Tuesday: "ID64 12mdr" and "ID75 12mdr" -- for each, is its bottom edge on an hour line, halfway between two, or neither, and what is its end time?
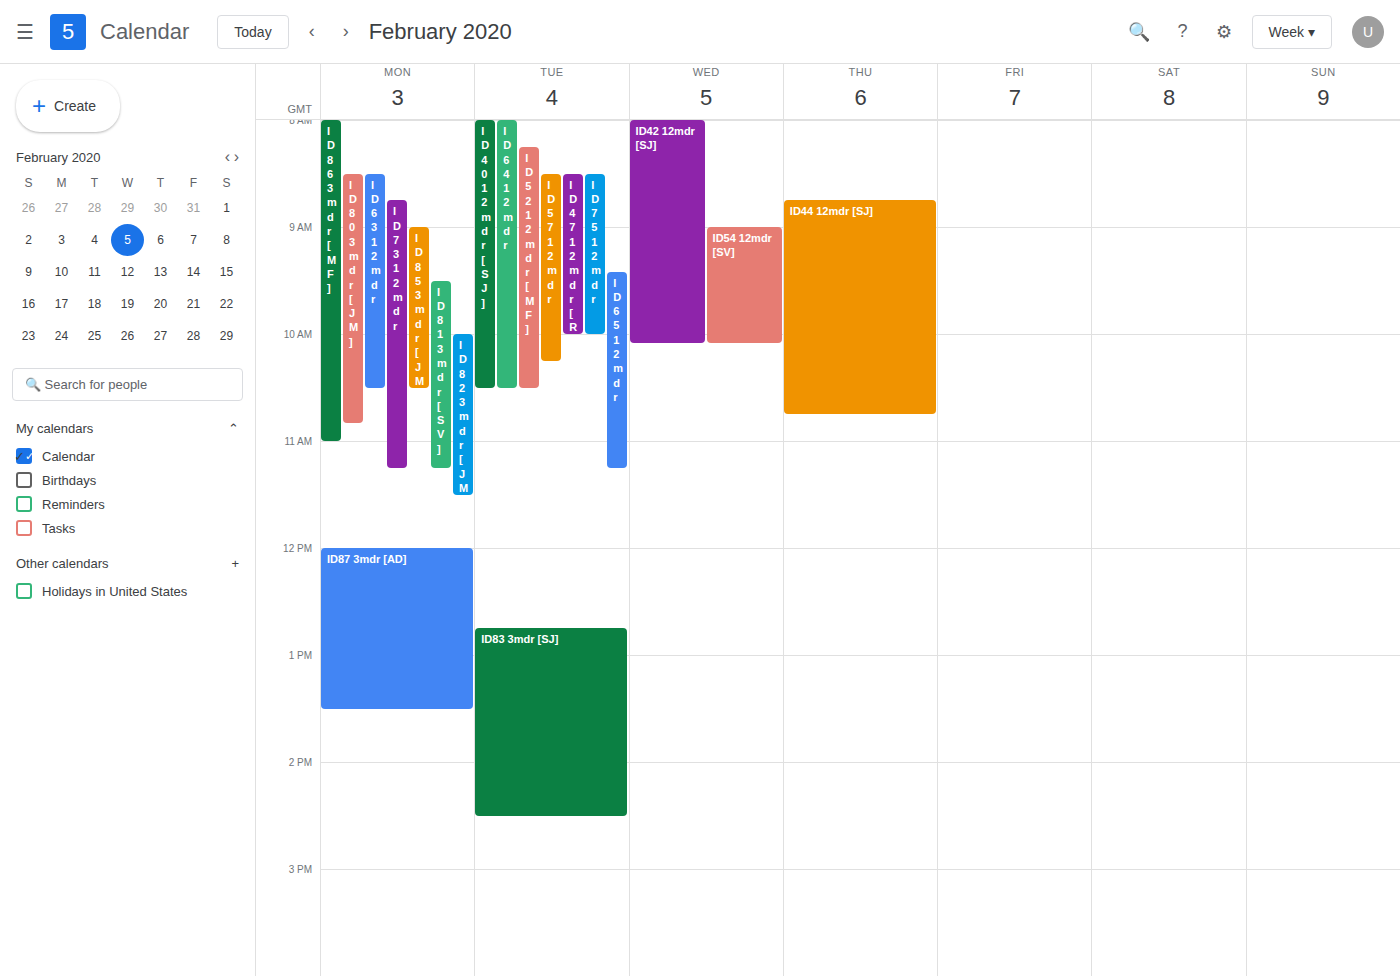
"ID64 12mdr": 10:30 AM, halfway between the 10 AM and 11 AM lines. "ID75 12mdr": 10:00 AM, exactly on the 10 AM line.